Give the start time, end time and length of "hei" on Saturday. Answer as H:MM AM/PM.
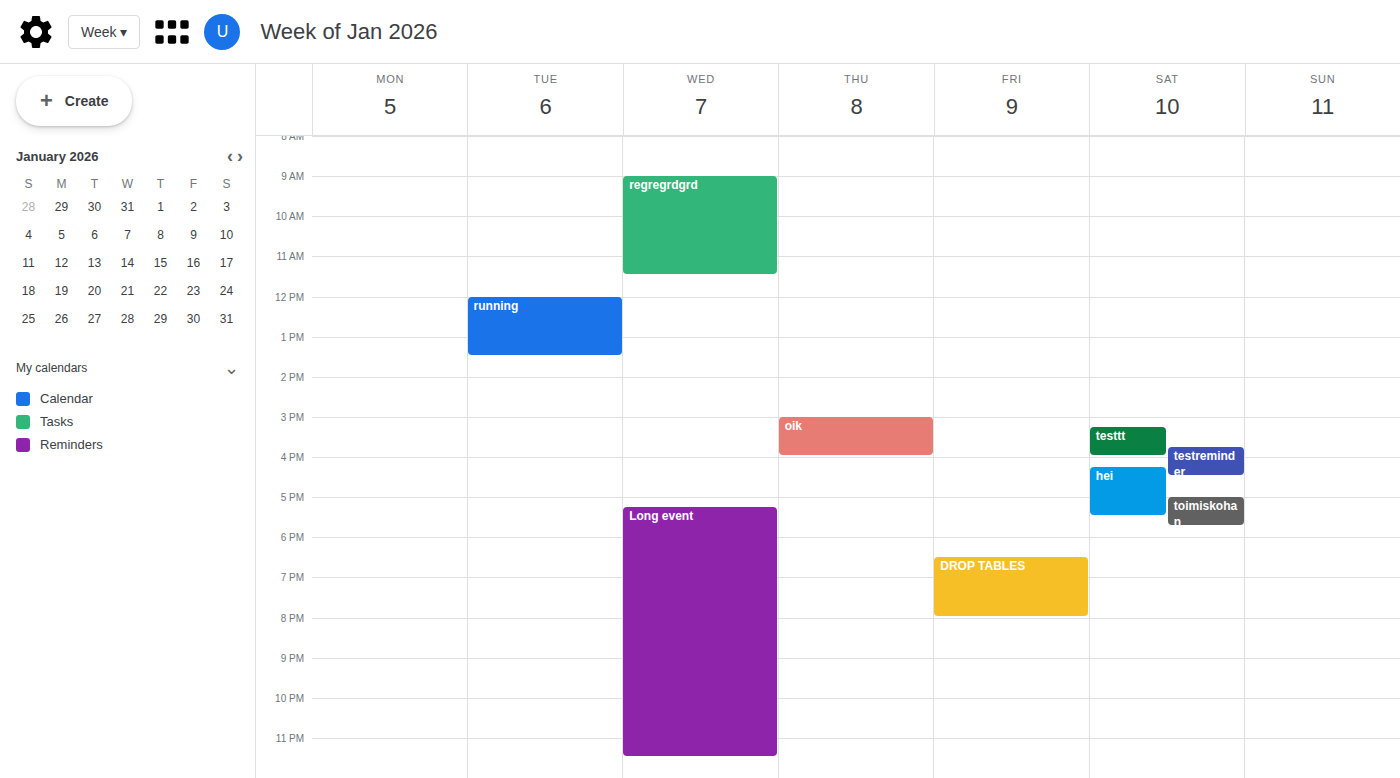
4:15 PM to 5:30 PM, 1 hour 15 minutes